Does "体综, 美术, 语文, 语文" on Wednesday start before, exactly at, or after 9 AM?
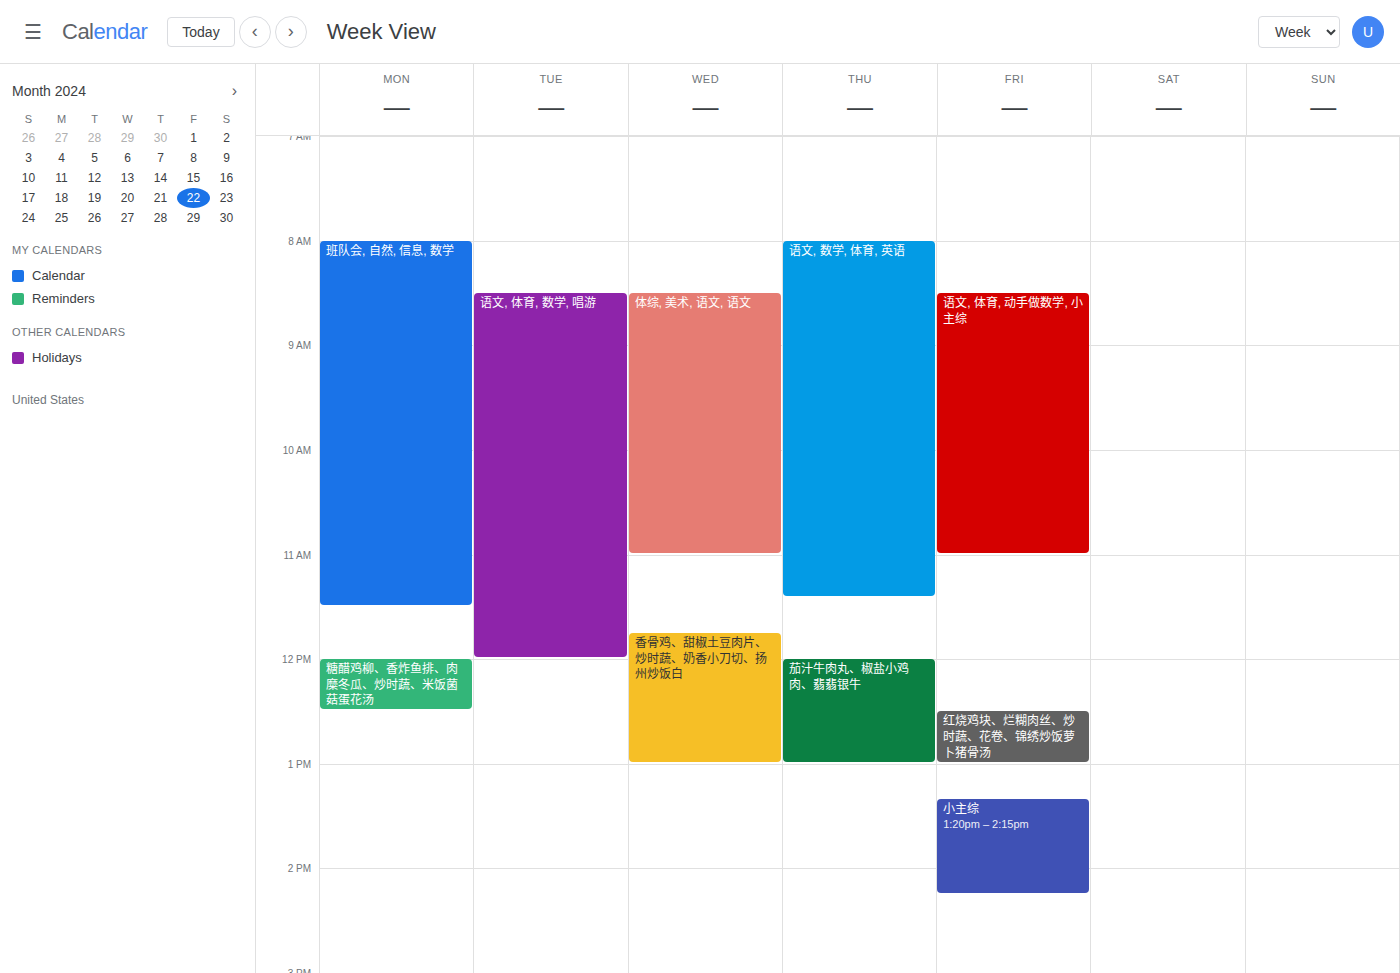
8:30 AM -- before 9 AM, 30 minutes above the 9 AM line.